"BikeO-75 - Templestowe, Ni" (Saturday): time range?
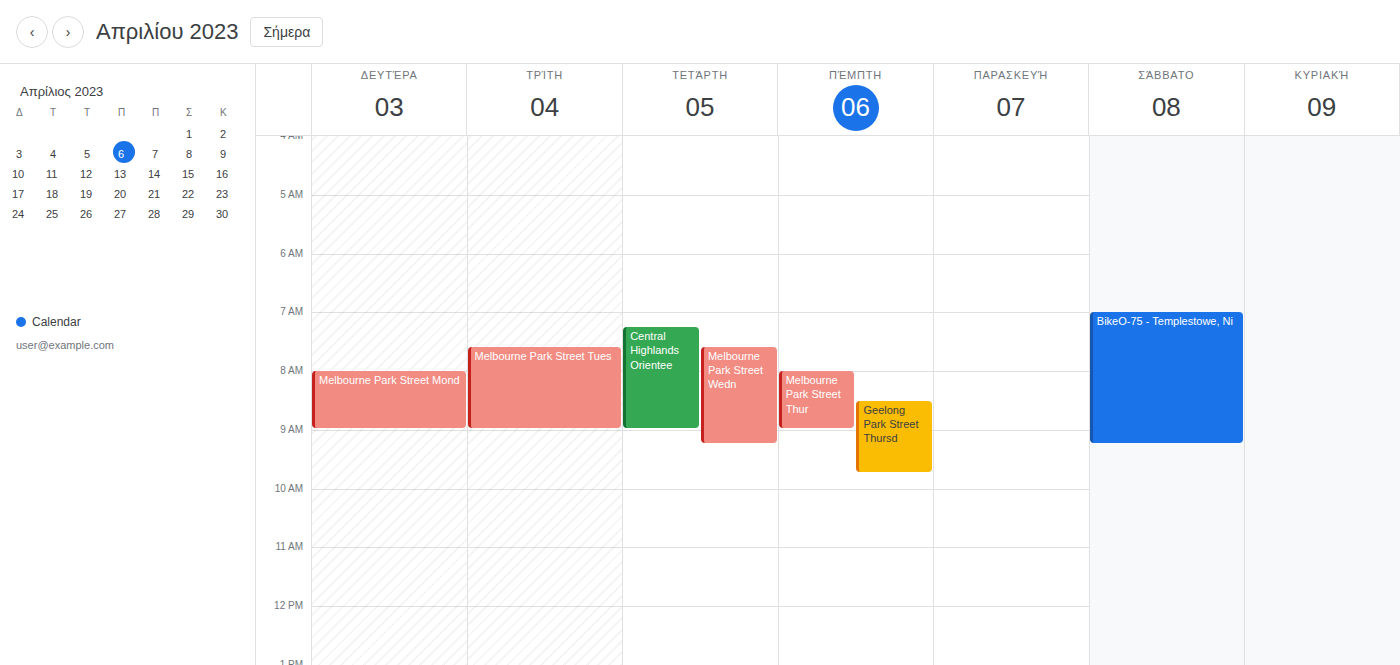
07:00 to 09:15